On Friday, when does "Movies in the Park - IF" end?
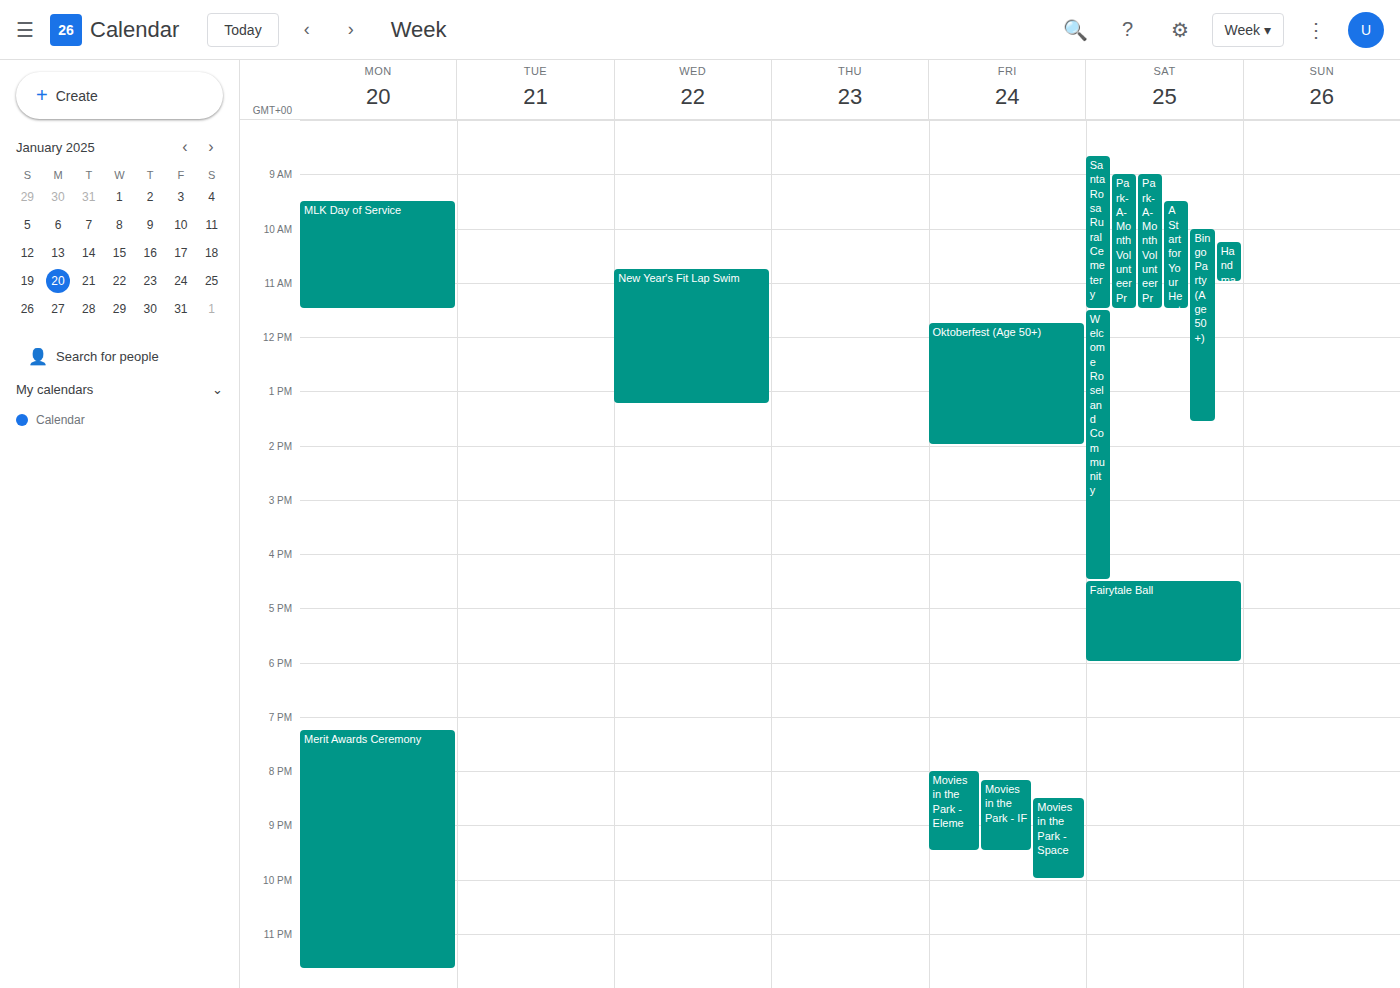
9:30 PM